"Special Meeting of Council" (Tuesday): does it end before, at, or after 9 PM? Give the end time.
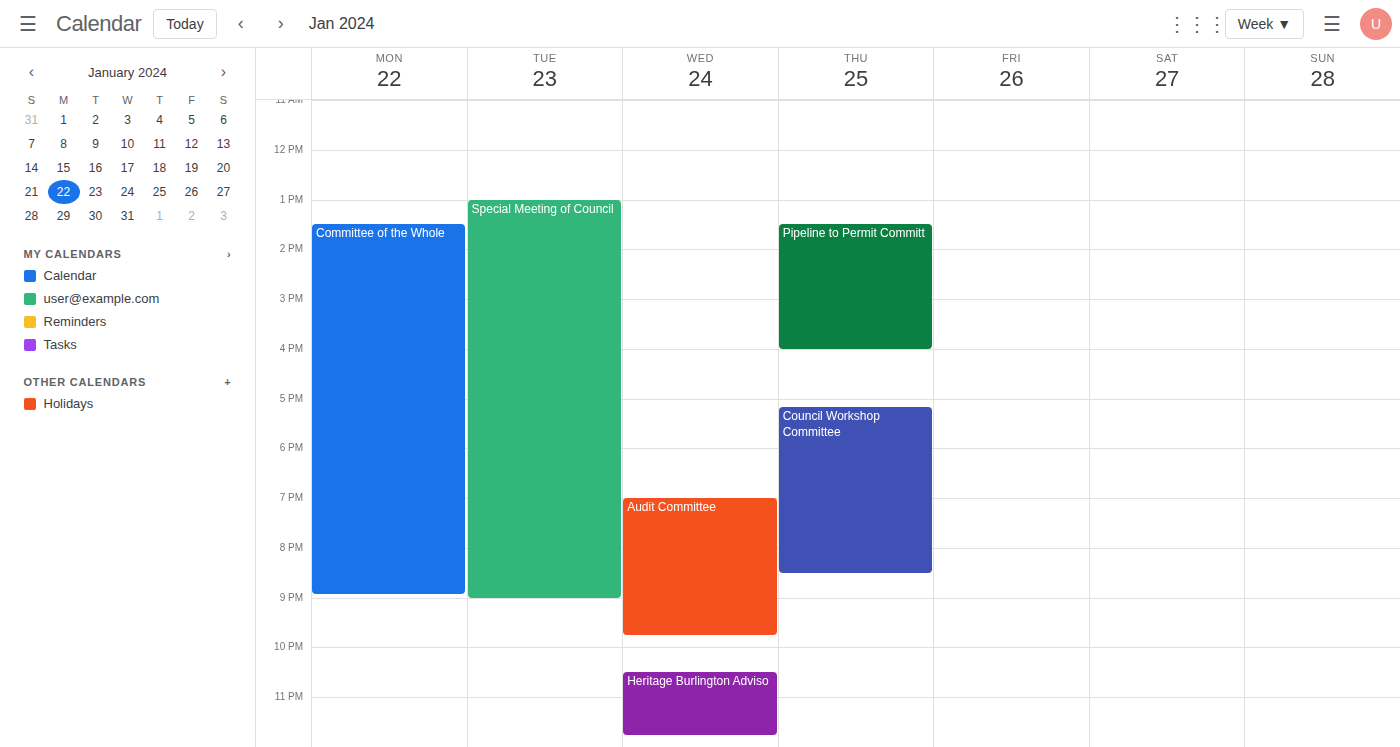
9:00 PM -- exactly at 9 PM, on the 9 PM line.